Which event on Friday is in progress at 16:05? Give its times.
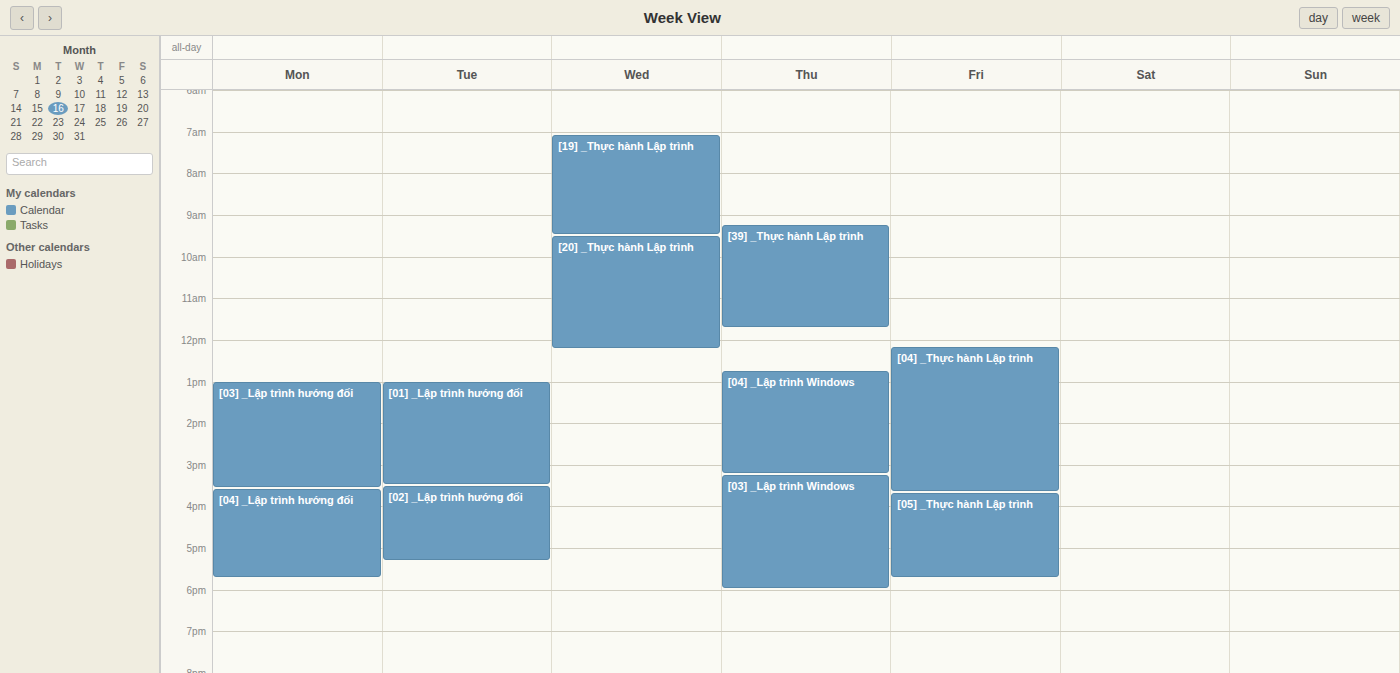
"[05] _Thực hành Lập trình", 15:40 to 17:45